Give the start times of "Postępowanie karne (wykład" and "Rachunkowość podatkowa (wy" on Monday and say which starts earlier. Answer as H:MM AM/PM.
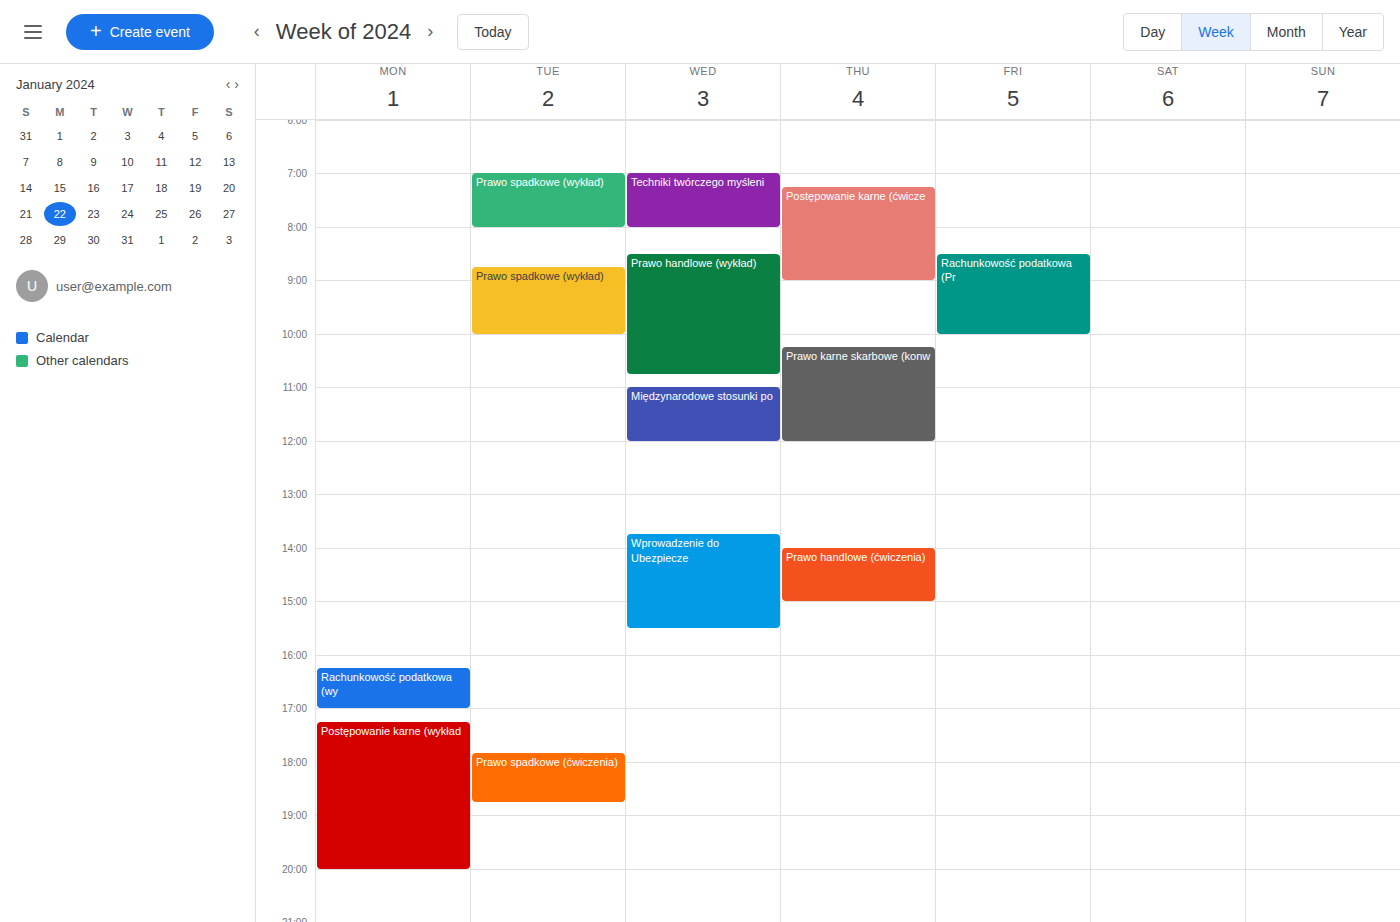
"Rachunkowość podatkowa (wy" 4:15 PM; "Postępowanie karne (wykład" 5:15 PM.